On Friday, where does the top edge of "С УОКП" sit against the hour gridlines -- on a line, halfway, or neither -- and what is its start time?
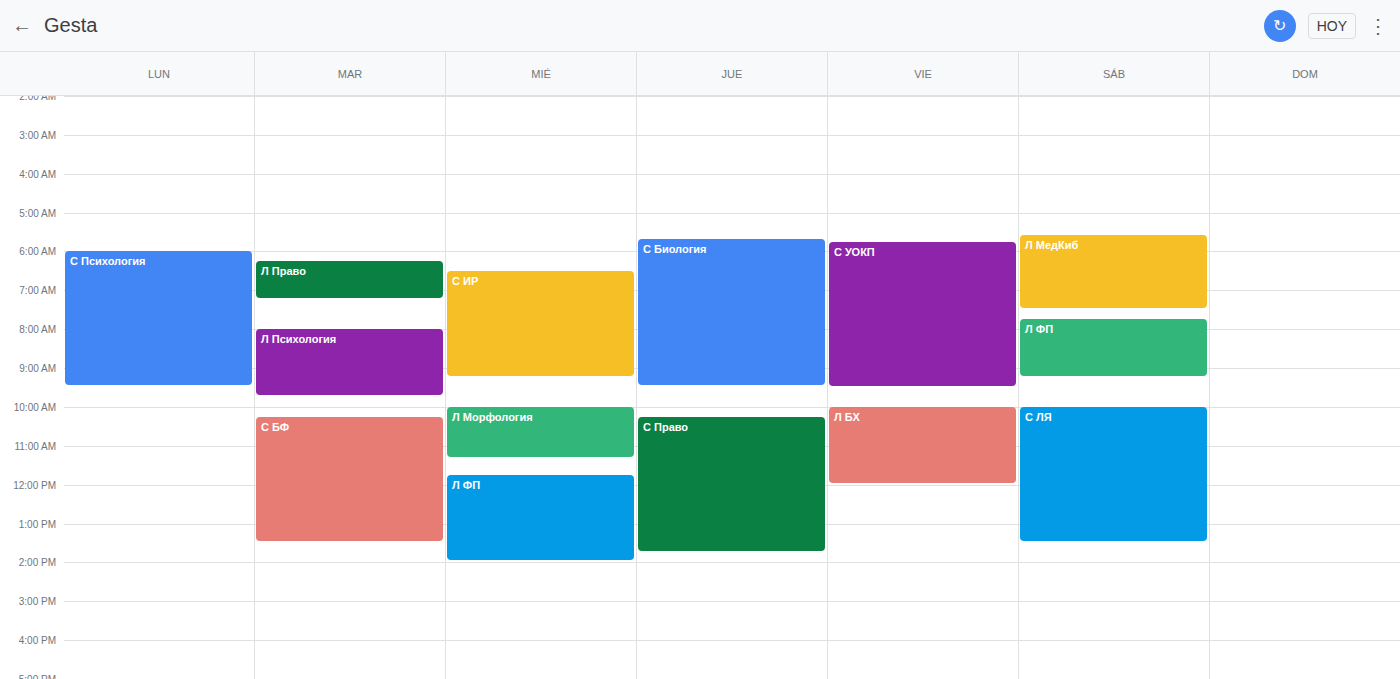
5:45 AM -- neither: three quarters of the way from the 5 AM line to the 6 AM line.